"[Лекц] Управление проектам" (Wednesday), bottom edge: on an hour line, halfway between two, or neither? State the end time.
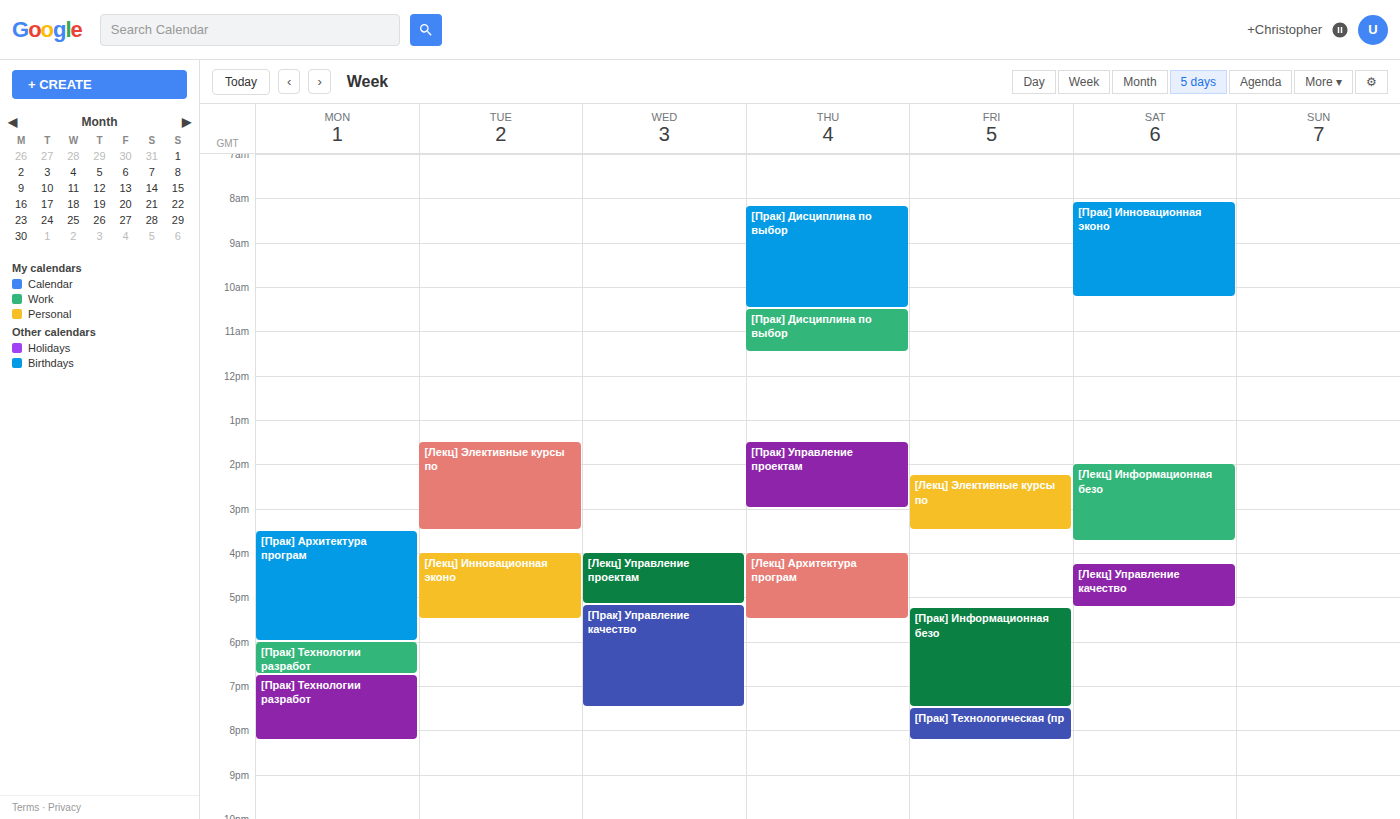
5:10 PM -- neither: 10 minutes below the 5 PM line and 50 minutes above the 6 PM line.